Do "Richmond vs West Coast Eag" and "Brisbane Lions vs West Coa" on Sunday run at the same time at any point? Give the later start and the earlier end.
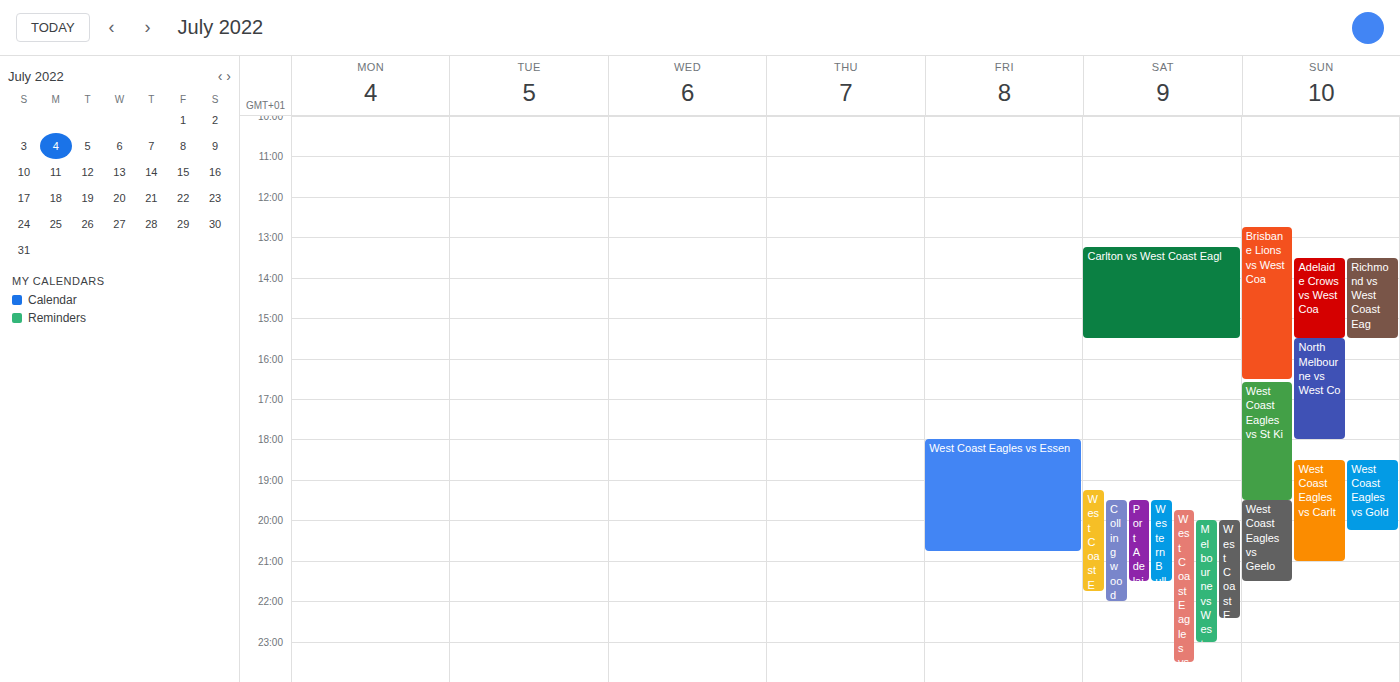
"Richmond vs West Coast Eag" runs 13:30 to 15:30, inside "Brisbane Lions vs West Coa" -- they overlap.